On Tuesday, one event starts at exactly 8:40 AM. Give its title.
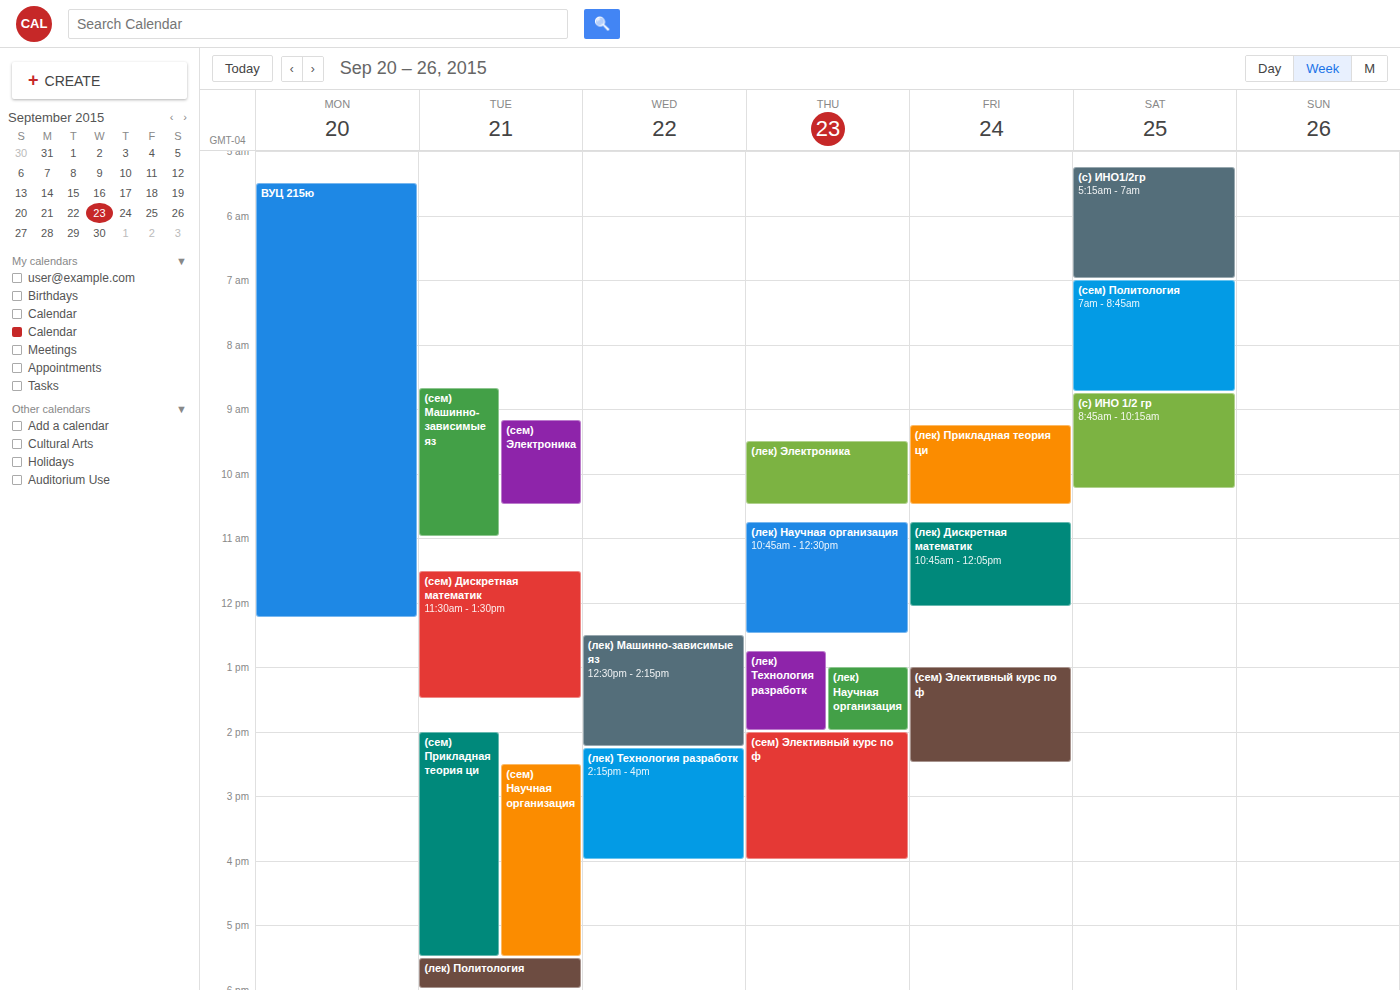
"(сем) Машинно-зависимые яз"